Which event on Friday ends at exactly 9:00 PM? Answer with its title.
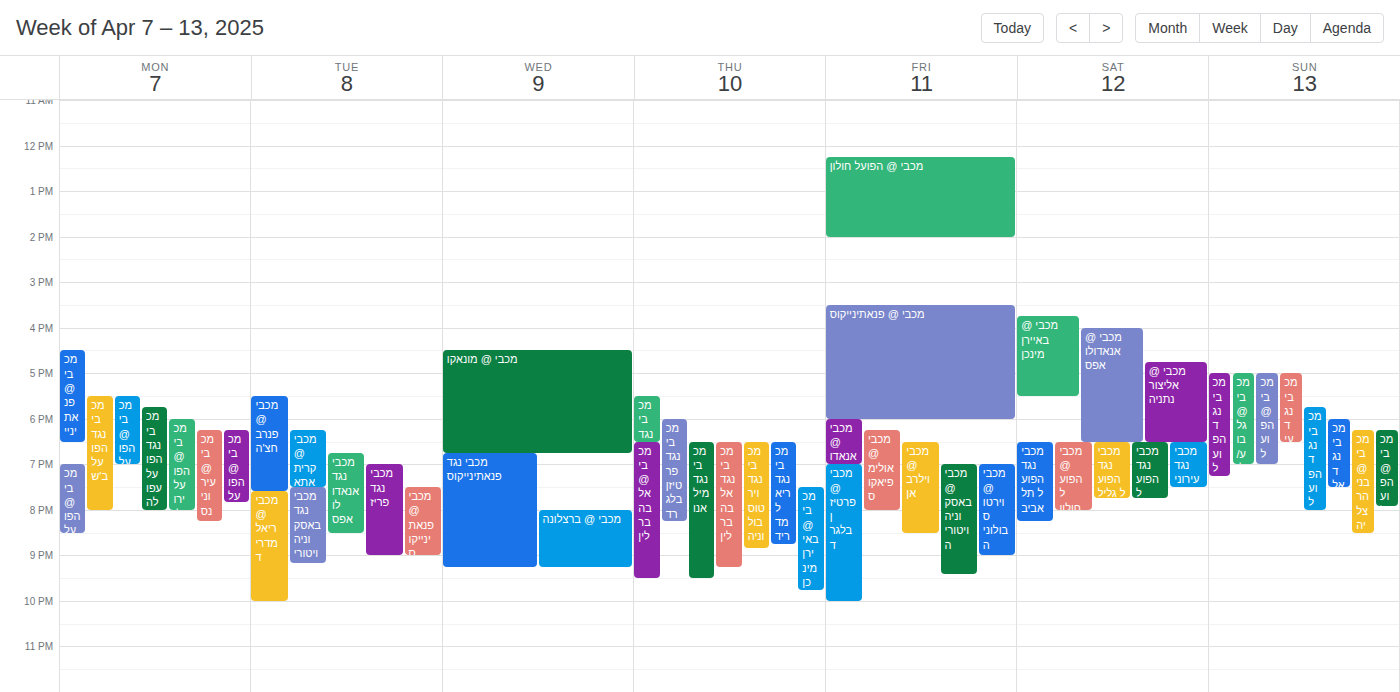
"מכבי @ וירטוס בולוניה"